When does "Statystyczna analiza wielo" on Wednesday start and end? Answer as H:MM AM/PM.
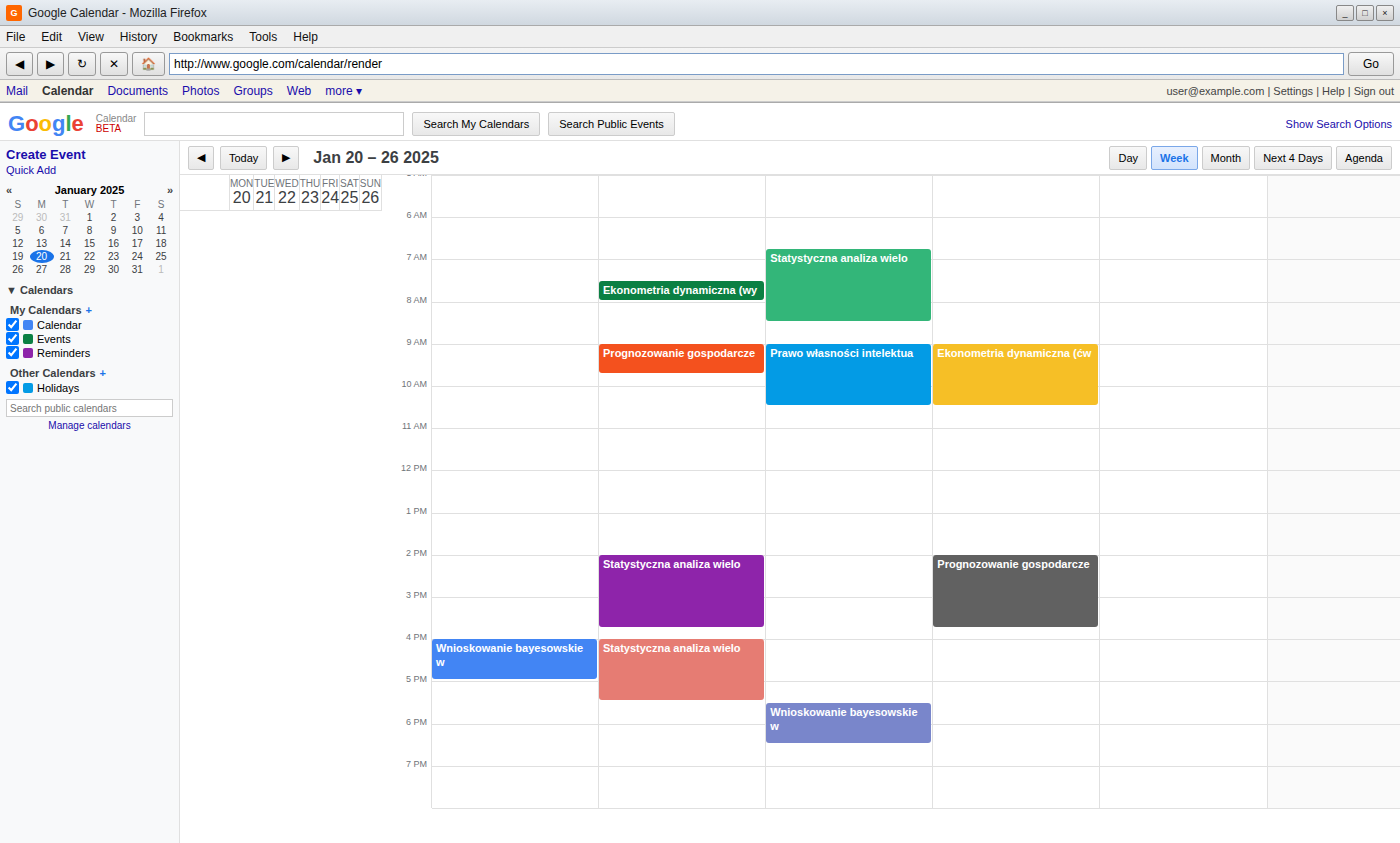
6:45 AM to 8:30 AM